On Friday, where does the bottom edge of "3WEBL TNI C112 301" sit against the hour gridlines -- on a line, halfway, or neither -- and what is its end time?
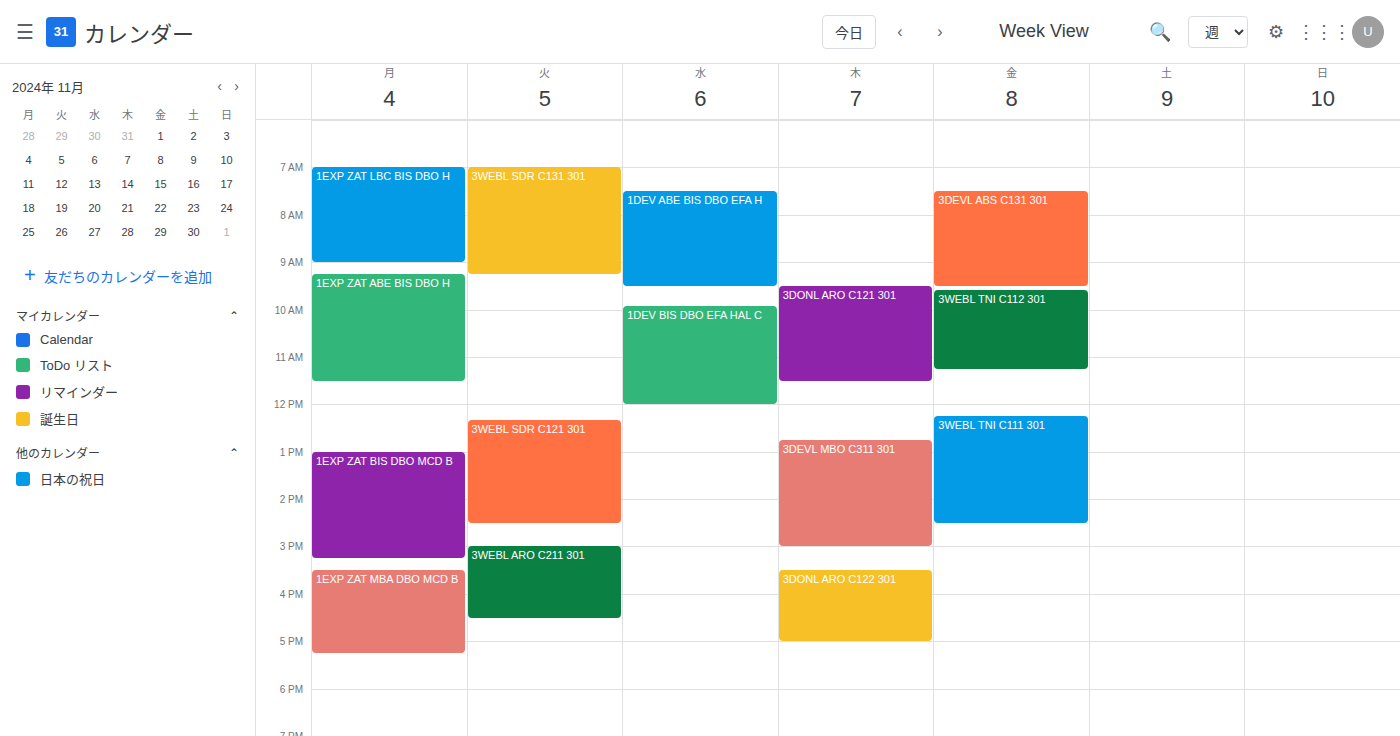
11:15 AM -- neither: a quarter of the way from the 11 AM line to the 12 PM line.